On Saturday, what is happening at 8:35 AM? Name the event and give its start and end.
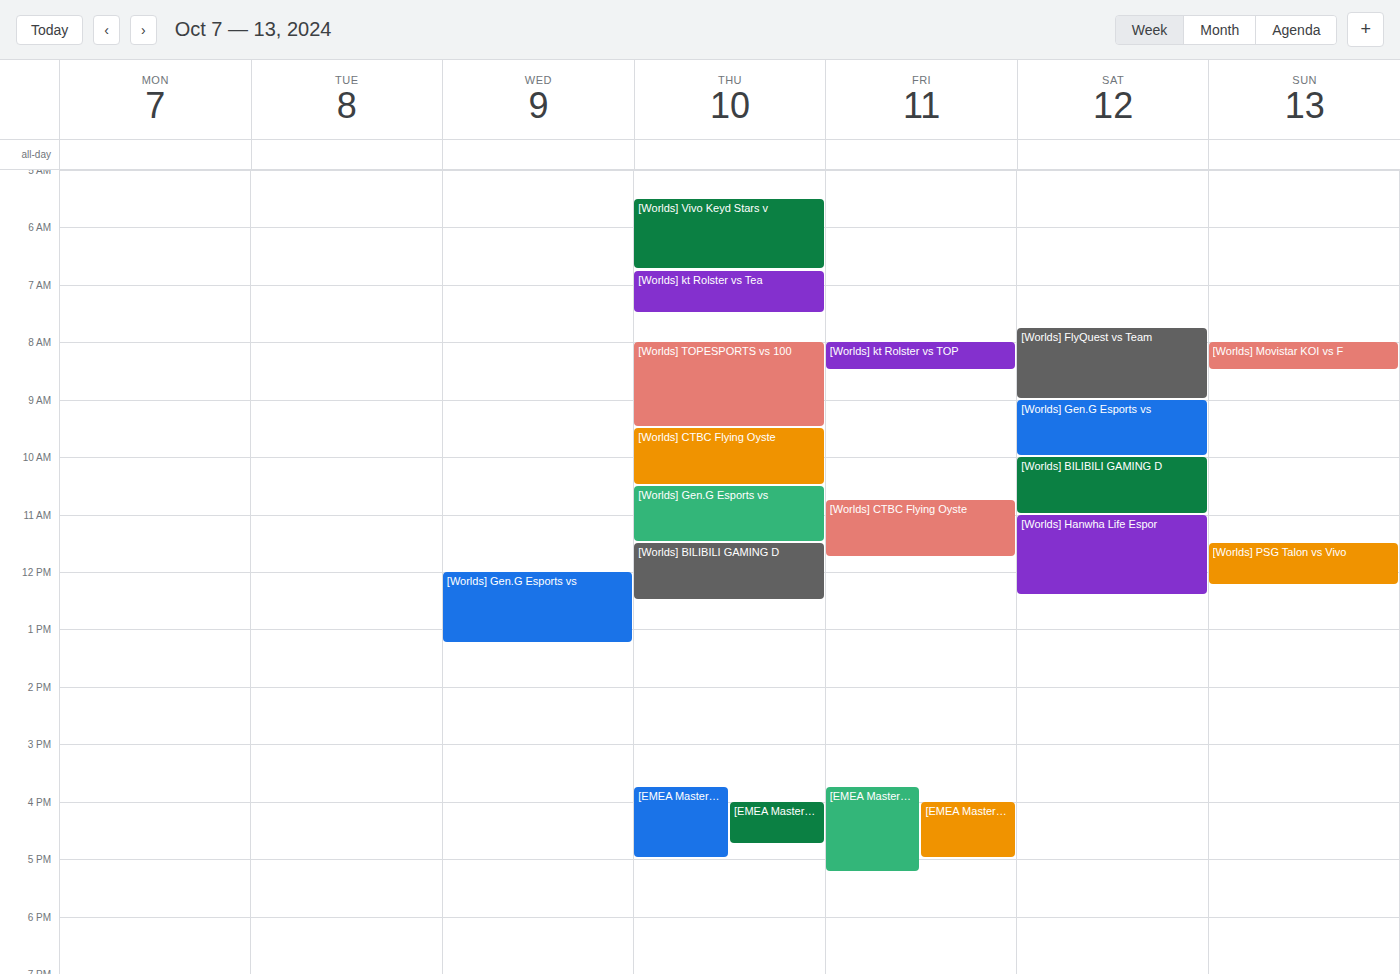
"[Worlds] FlyQuest vs Team", 7:45 AM to 9:00 AM